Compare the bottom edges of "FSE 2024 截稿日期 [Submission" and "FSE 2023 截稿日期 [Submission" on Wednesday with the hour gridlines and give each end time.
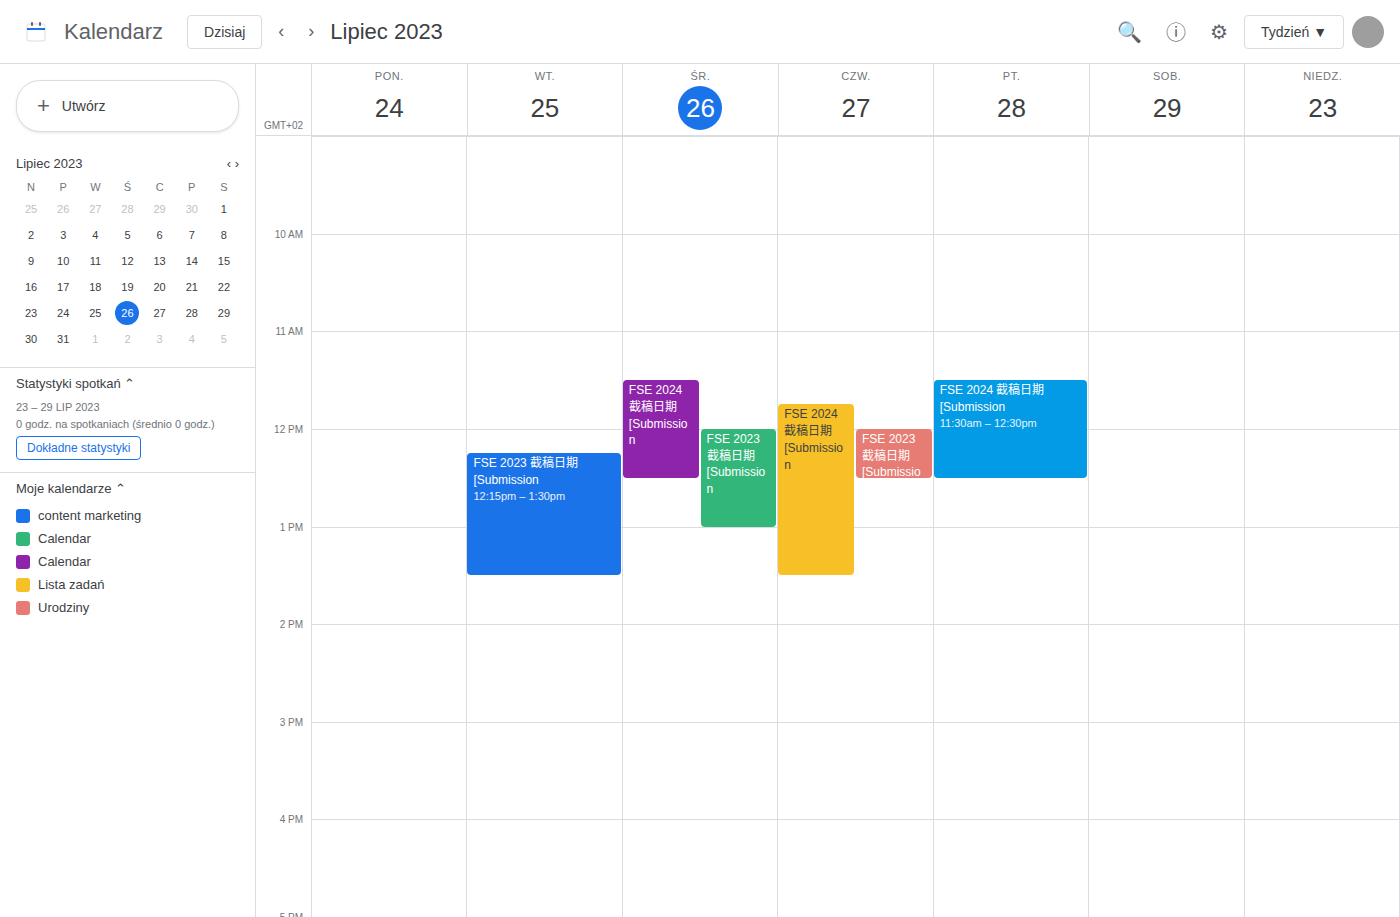
"FSE 2024 截稿日期 [Submission": 12:30 PM, halfway between the 12 PM and 1 PM lines. "FSE 2023 截稿日期 [Submission": 1:00 PM, exactly on the 1 PM line.